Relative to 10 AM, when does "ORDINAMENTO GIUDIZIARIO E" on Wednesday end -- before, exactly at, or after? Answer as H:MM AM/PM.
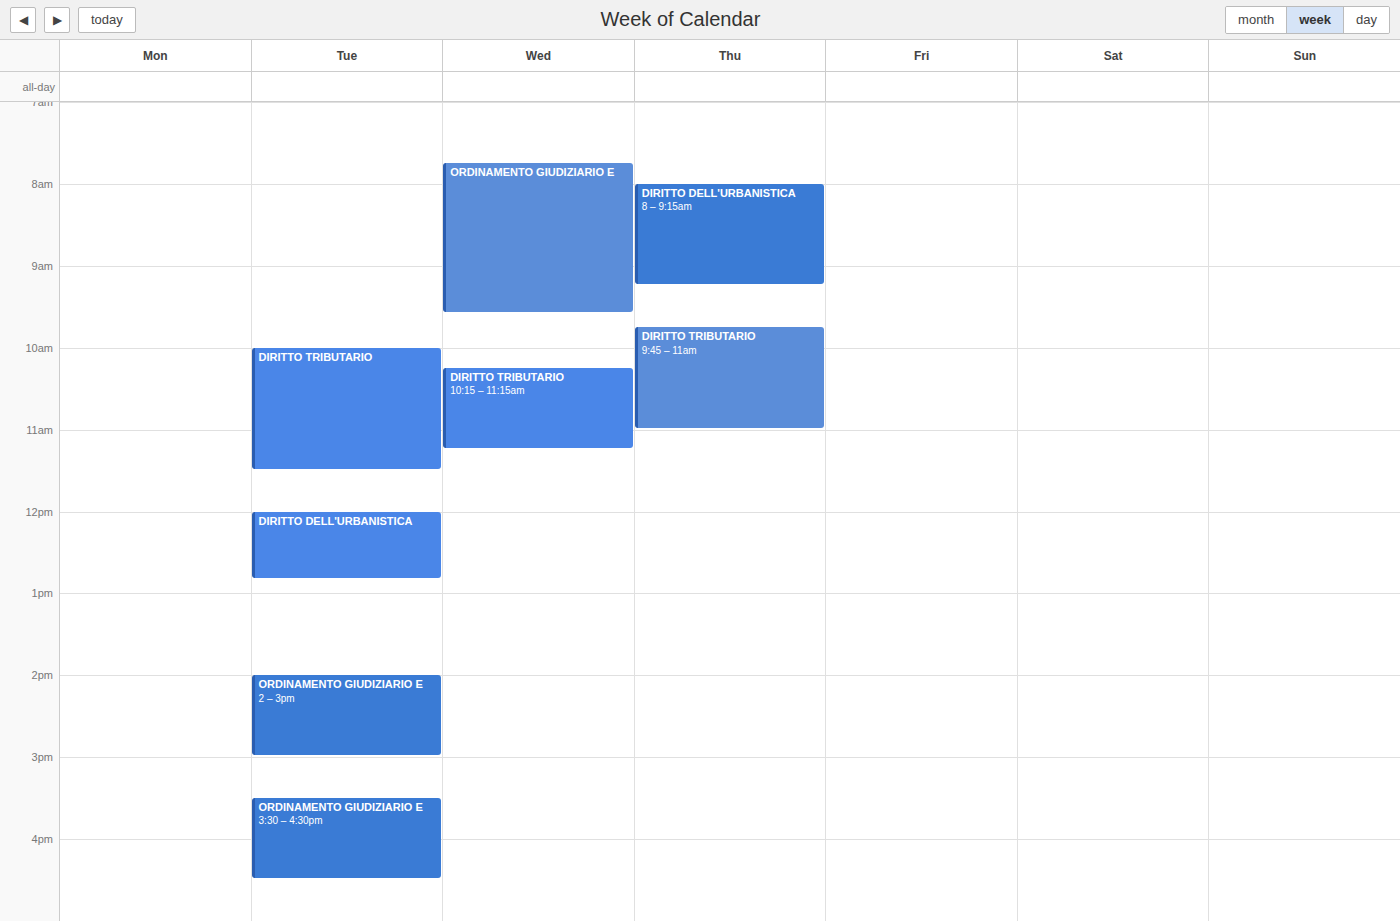
9:35 AM -- before 10 AM, 25 minutes above the 10 AM line.